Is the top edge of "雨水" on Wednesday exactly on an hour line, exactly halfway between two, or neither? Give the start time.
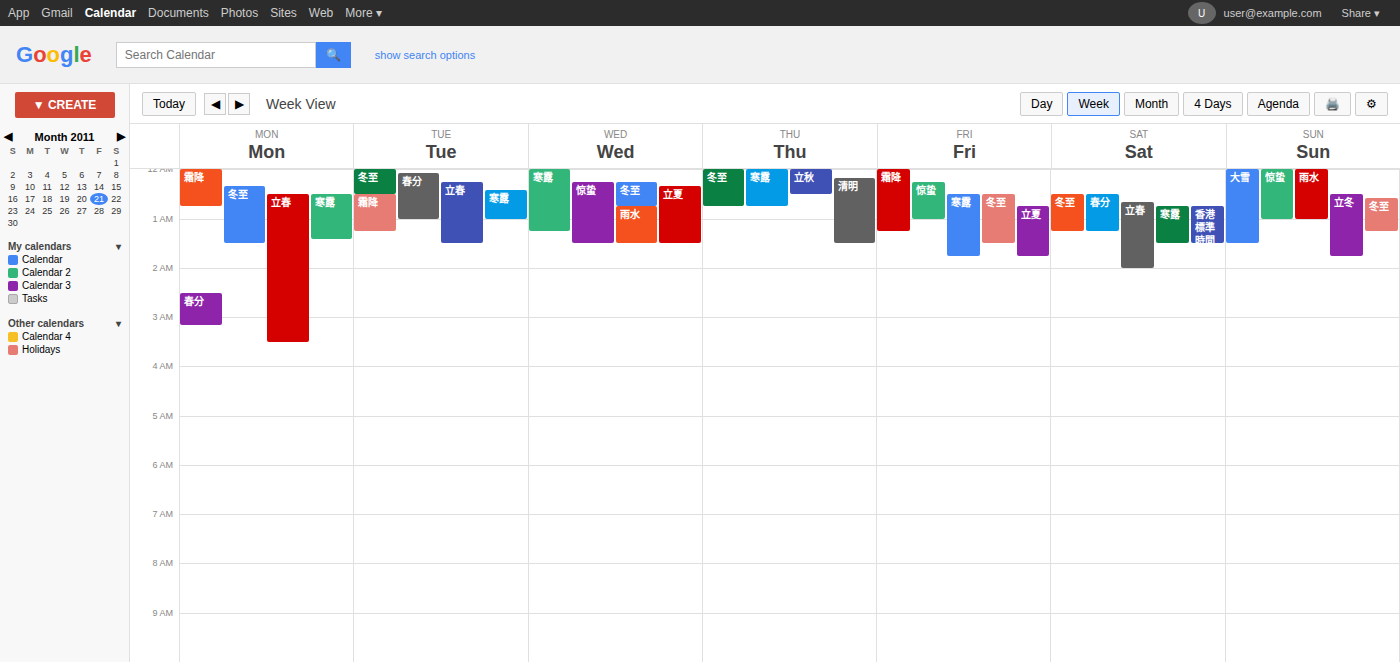
12:45 AM -- neither: three quarters of the way from the 12 AM line to the 1 AM line.